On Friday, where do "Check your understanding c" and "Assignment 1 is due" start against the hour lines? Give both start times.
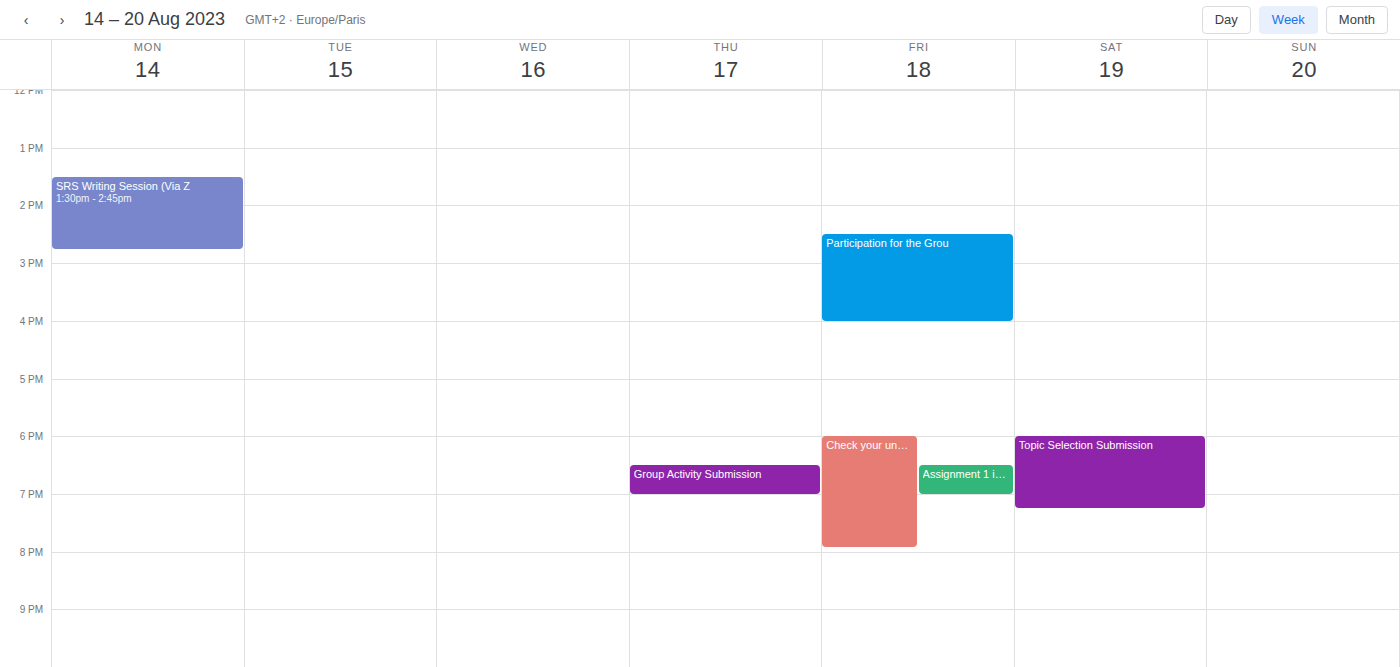
"Check your understanding c": 6:00 PM, exactly on the 6 PM line. "Assignment 1 is due": 6:30 PM, halfway between the 6 PM and 7 PM lines.